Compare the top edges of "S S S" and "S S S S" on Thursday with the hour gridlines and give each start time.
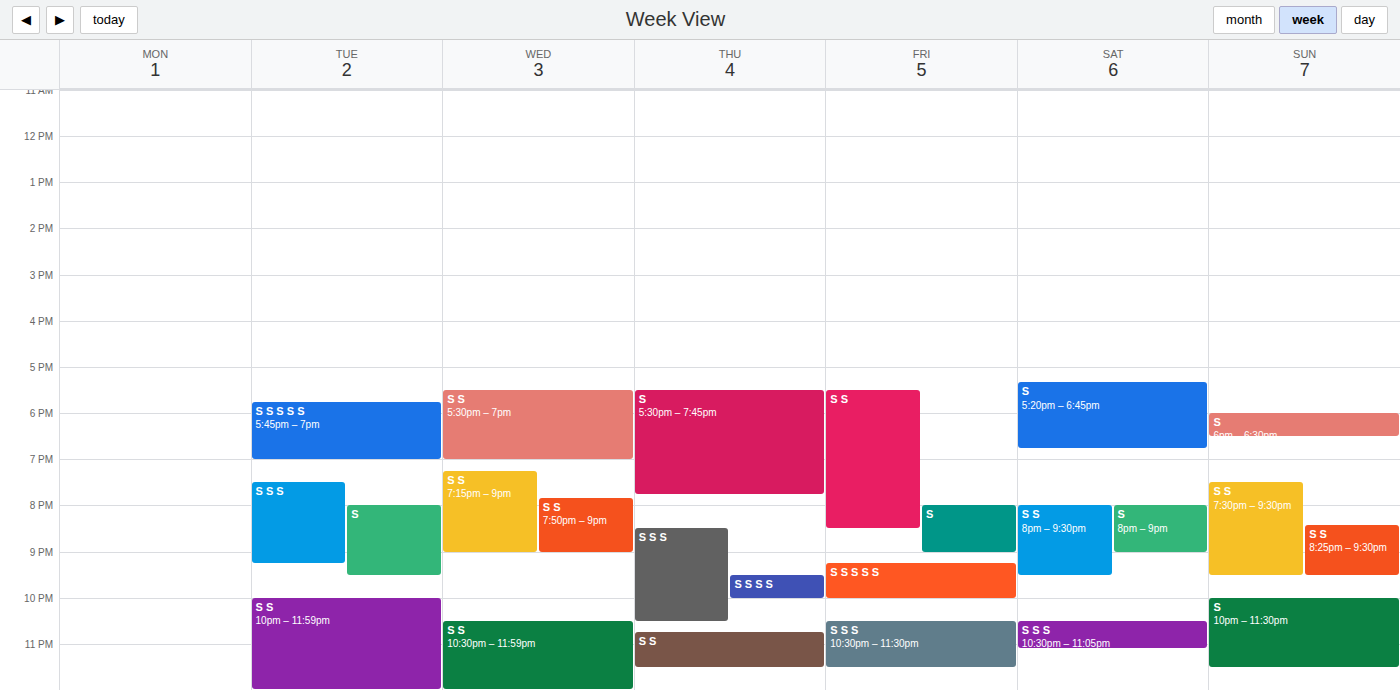
"S S S": 20:30, halfway between the 20:00 and 21:00 lines. "S S S S": 21:30, halfway between the 21:00 and 22:00 lines.